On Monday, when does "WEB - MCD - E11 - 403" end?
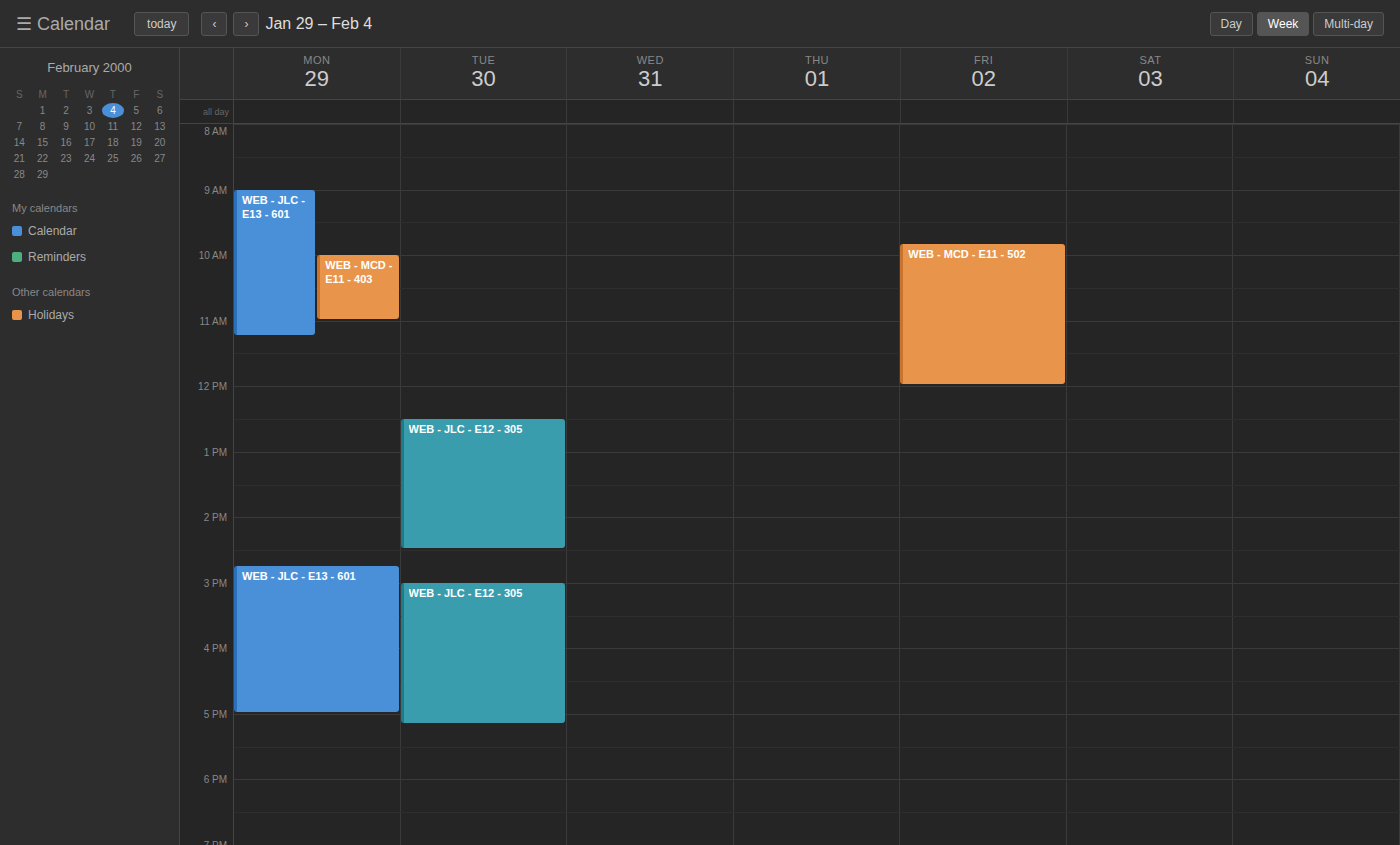
11:00